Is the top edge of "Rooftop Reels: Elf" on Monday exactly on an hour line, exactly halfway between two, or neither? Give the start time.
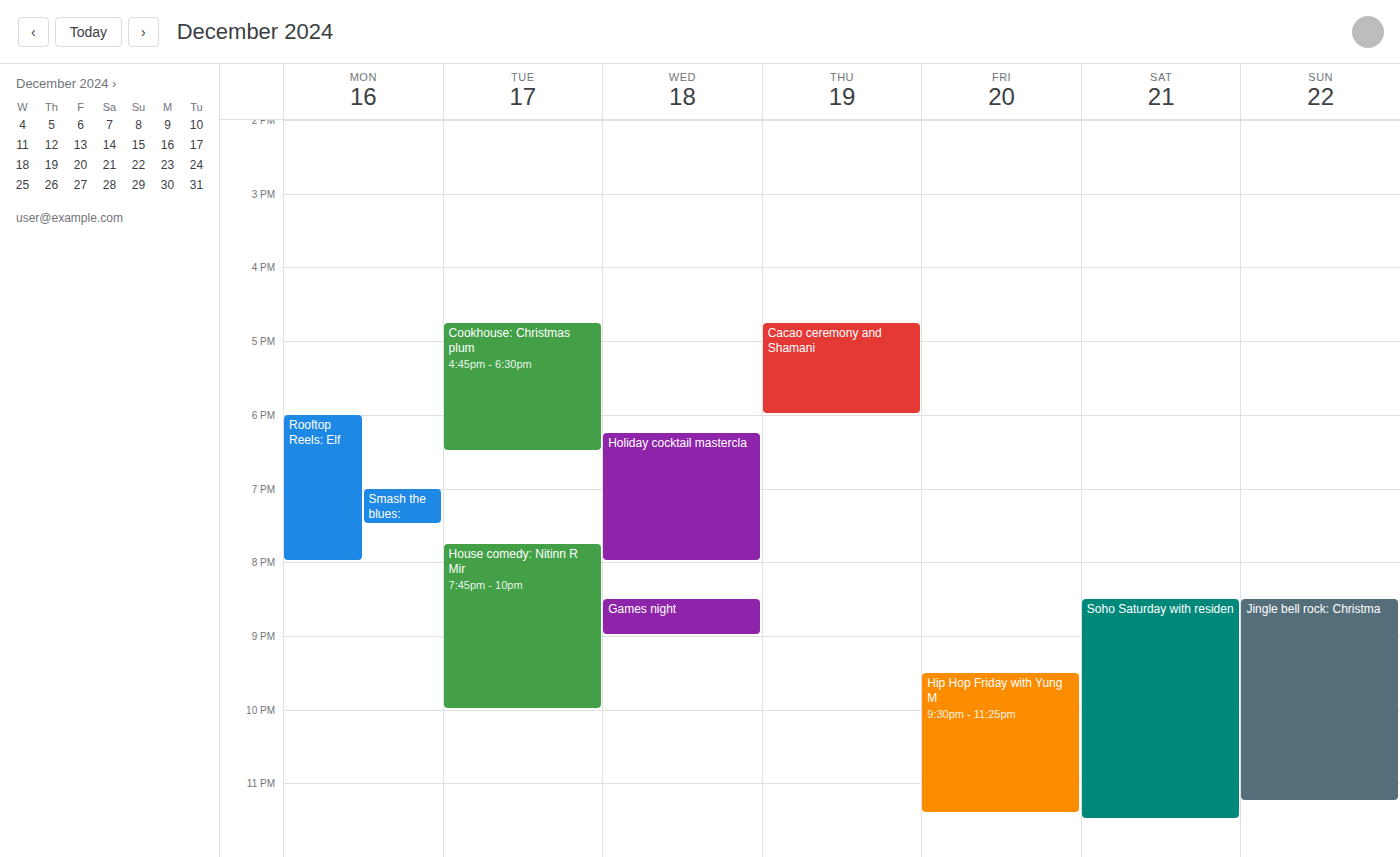
6:00 PM -- exactly on the 6 PM line.